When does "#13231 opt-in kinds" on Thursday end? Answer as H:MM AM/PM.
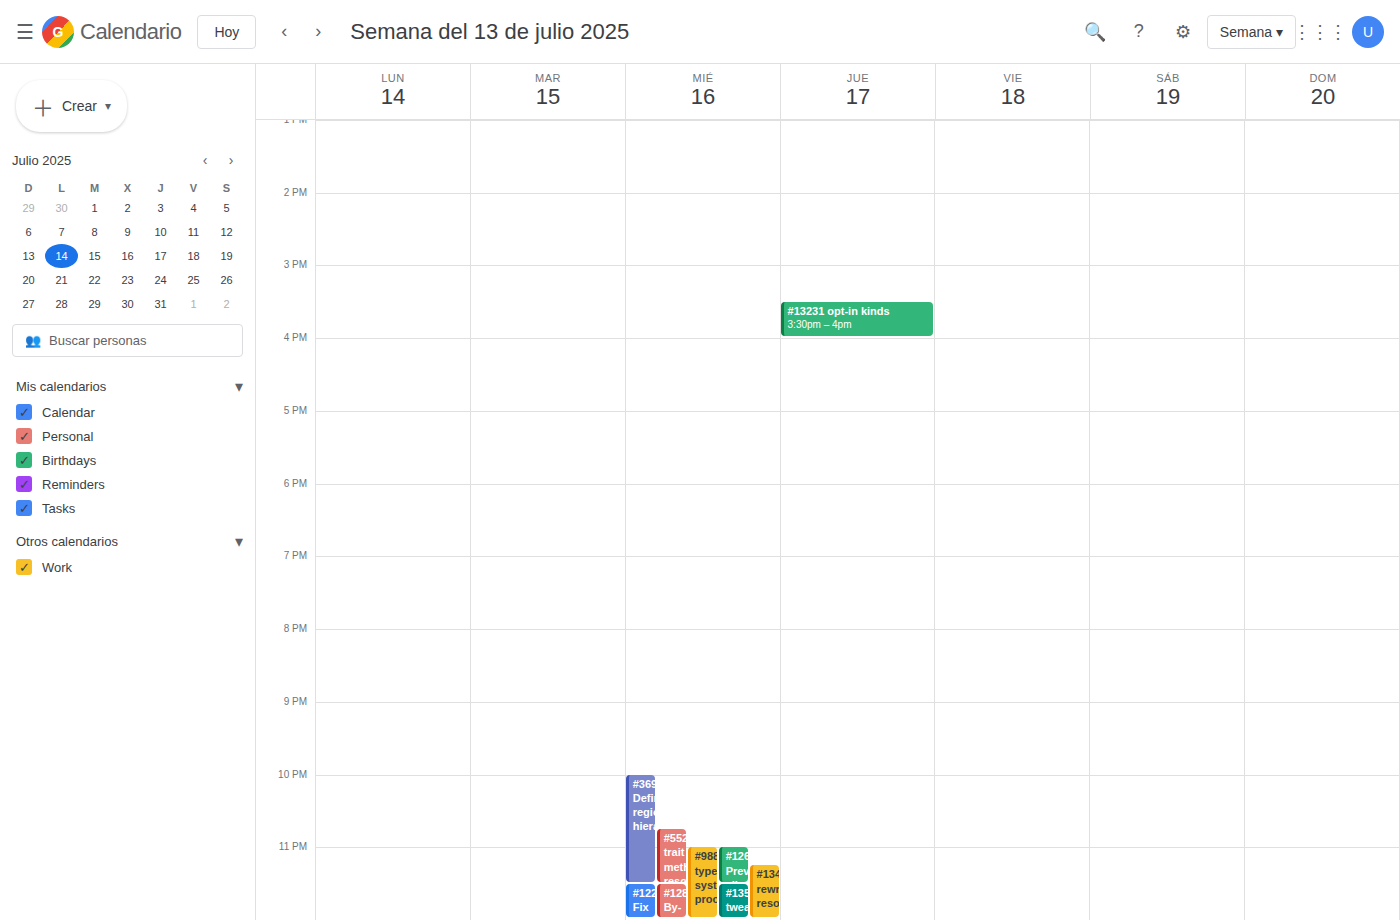
4:00 PM